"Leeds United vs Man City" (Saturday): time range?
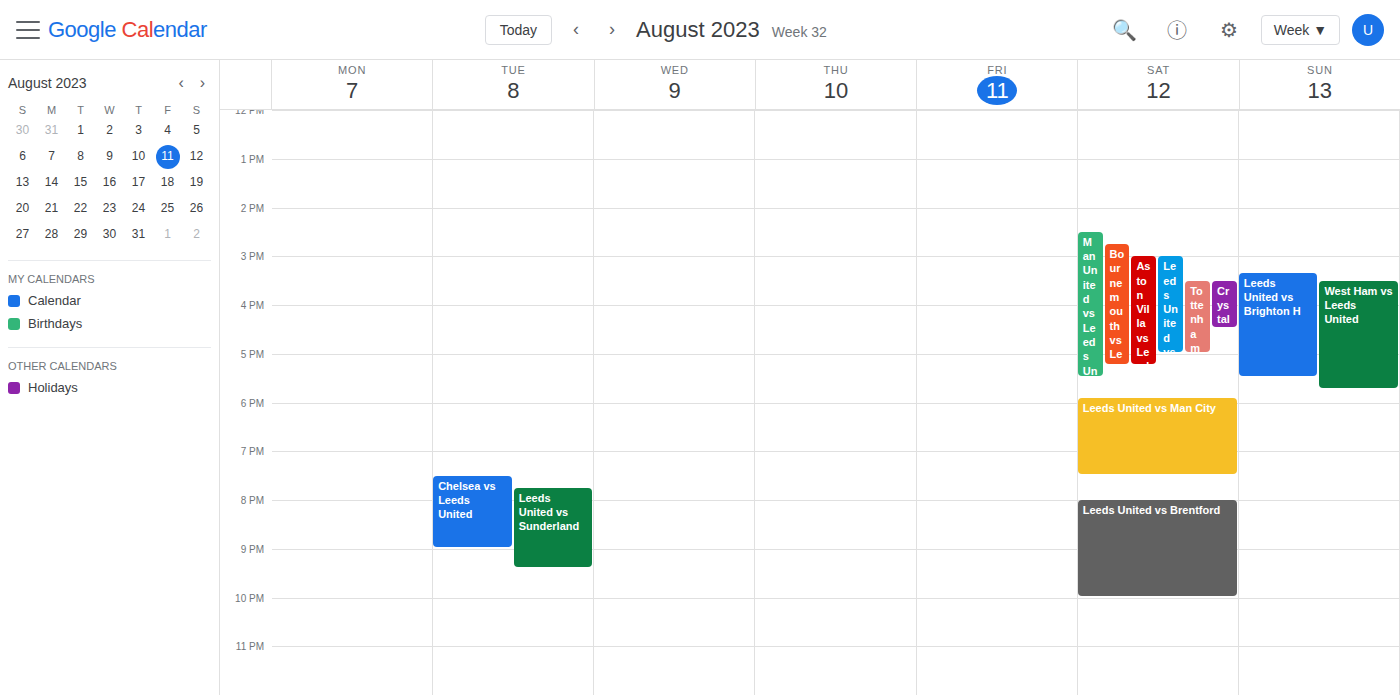
5:55 PM to 7:30 PM